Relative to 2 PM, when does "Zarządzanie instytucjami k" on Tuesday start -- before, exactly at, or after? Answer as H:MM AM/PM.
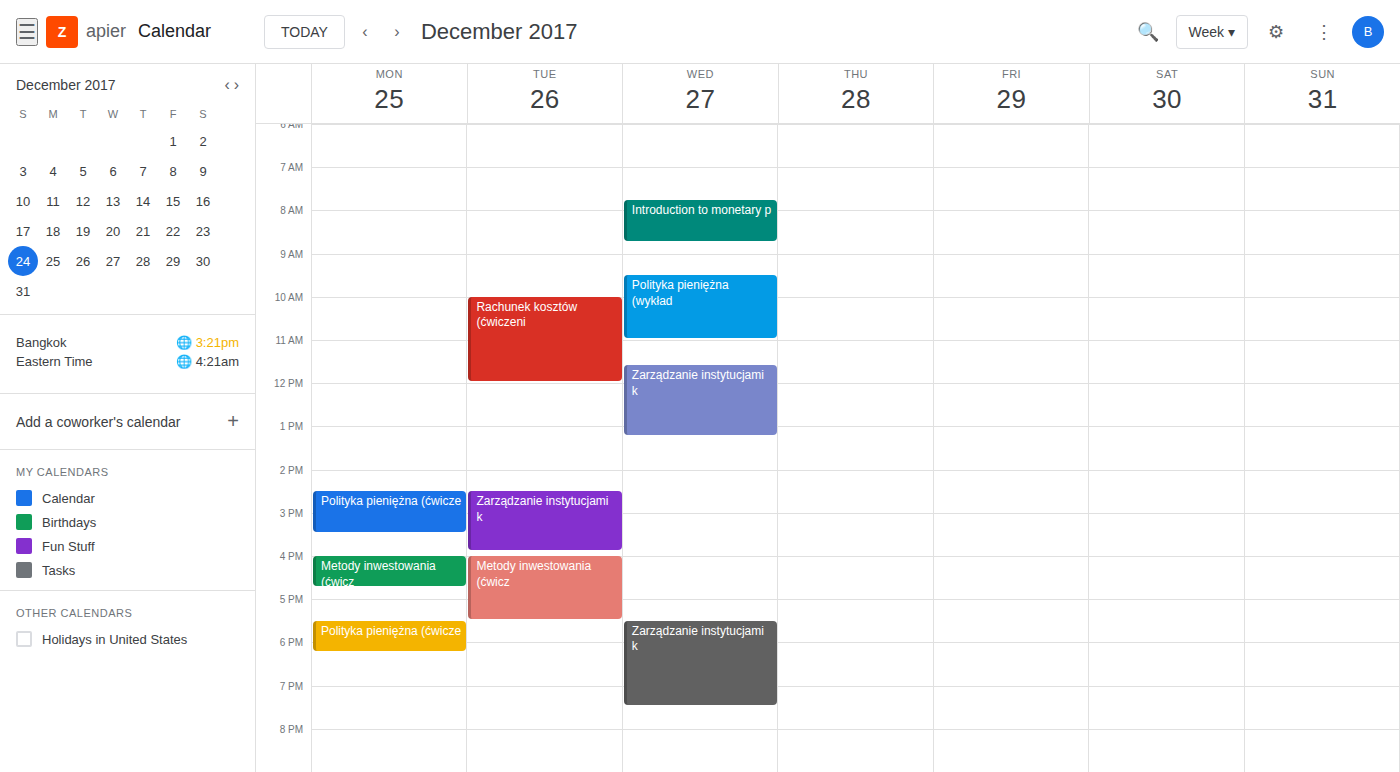
2:30 PM -- after 2 PM, 30 minutes below the 2 PM line.